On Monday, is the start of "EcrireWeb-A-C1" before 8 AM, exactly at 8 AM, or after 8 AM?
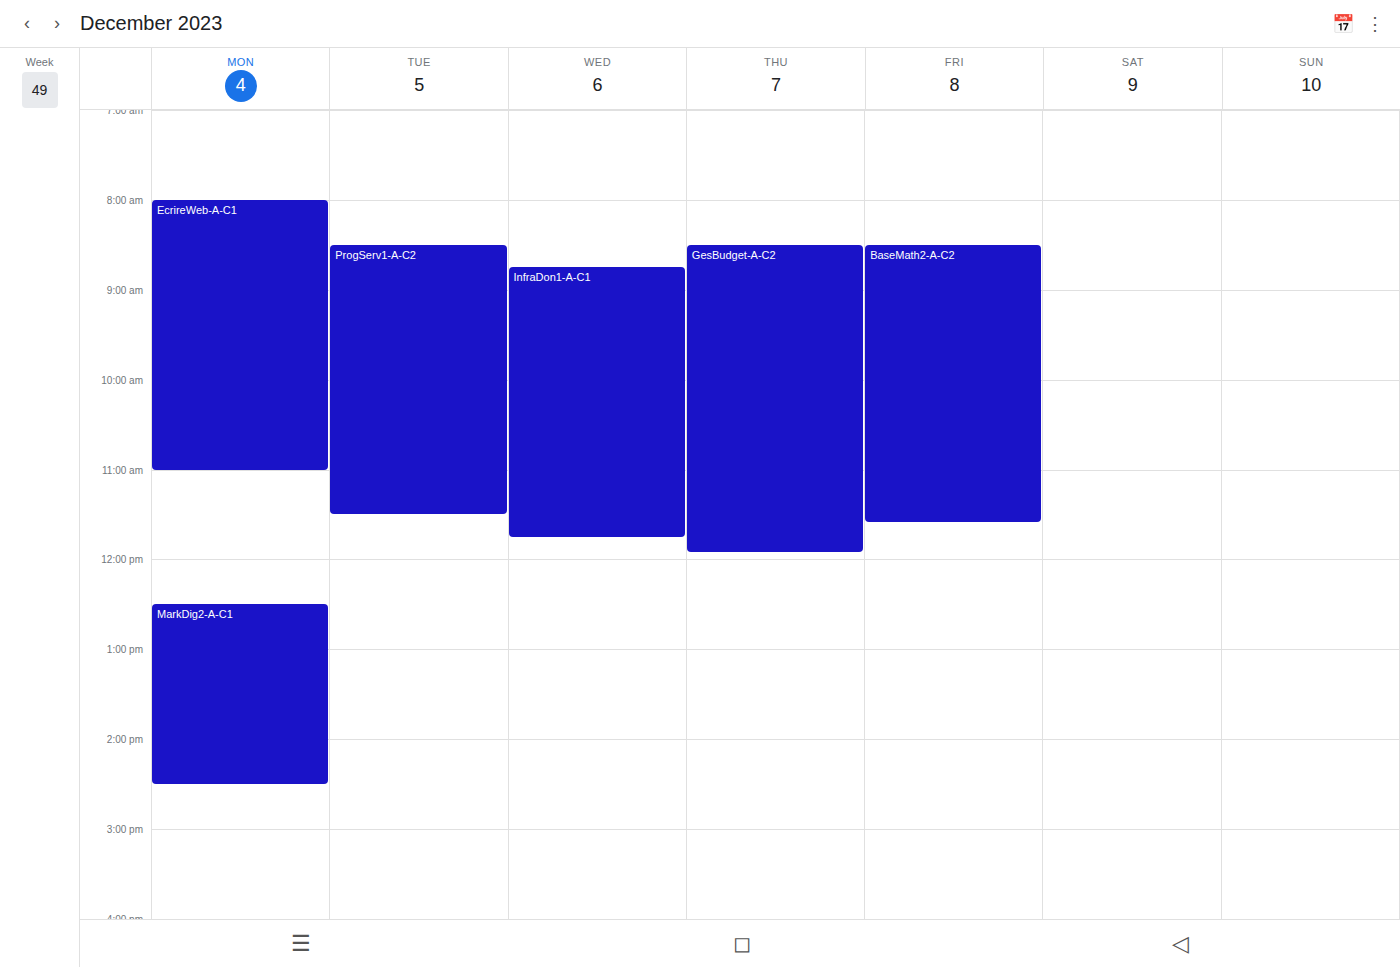
8:00 AM -- exactly at 8 AM, on the 8 AM line.